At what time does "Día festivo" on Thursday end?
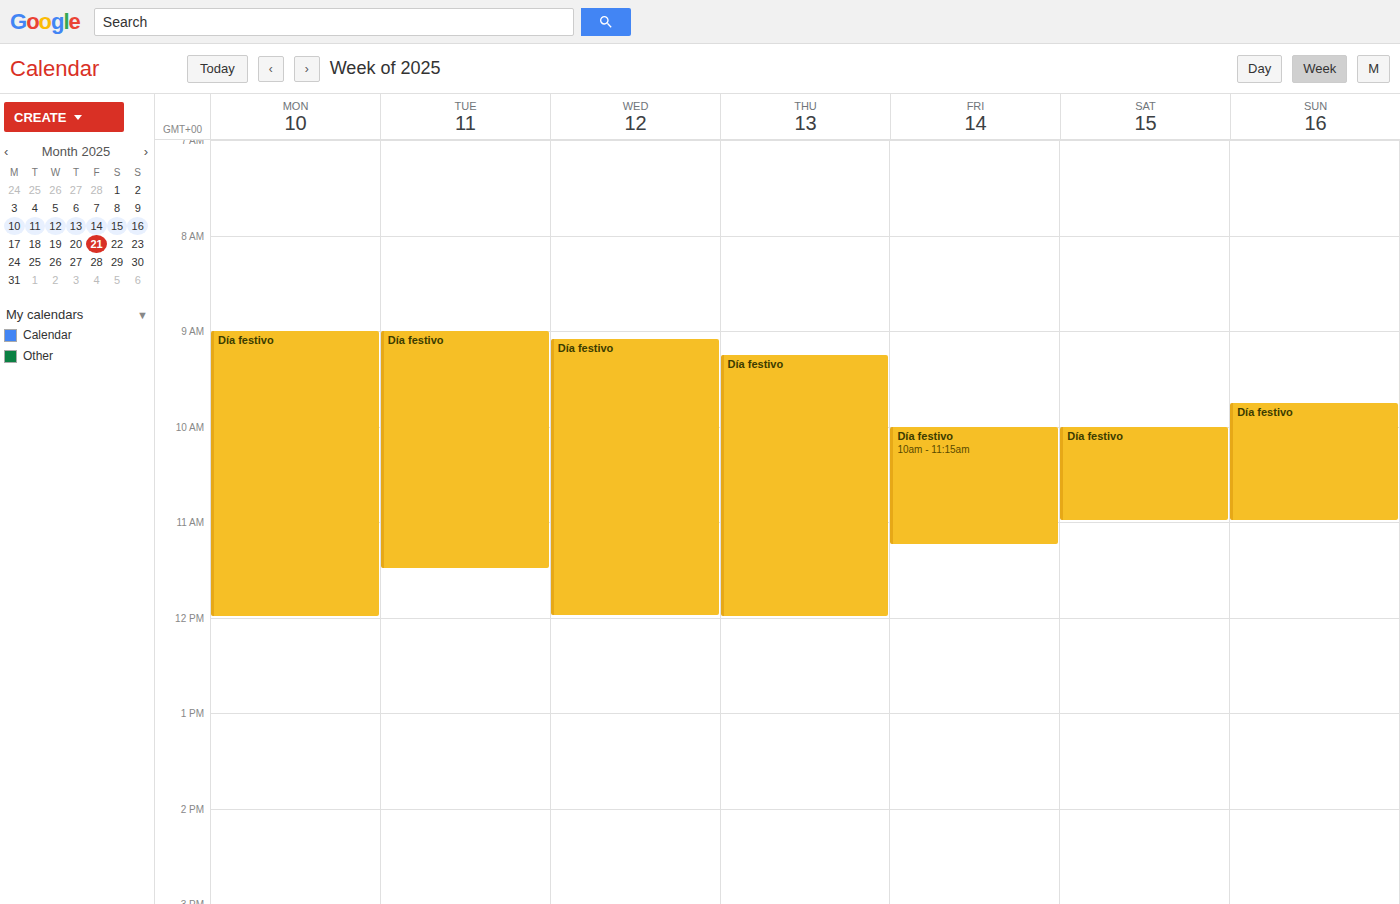
12:00